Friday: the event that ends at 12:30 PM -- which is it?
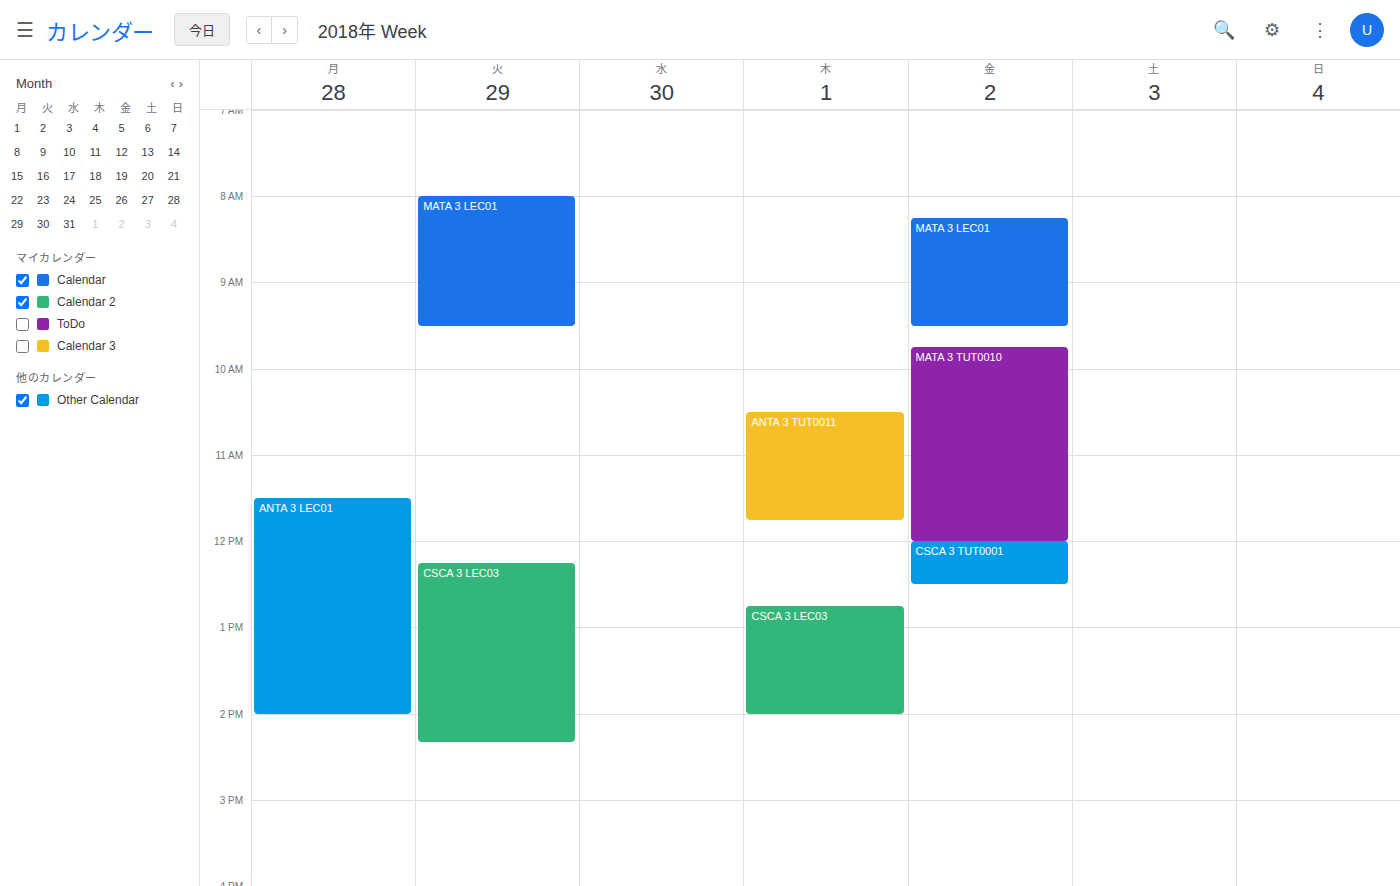
"CSCA 3 TUT0001"